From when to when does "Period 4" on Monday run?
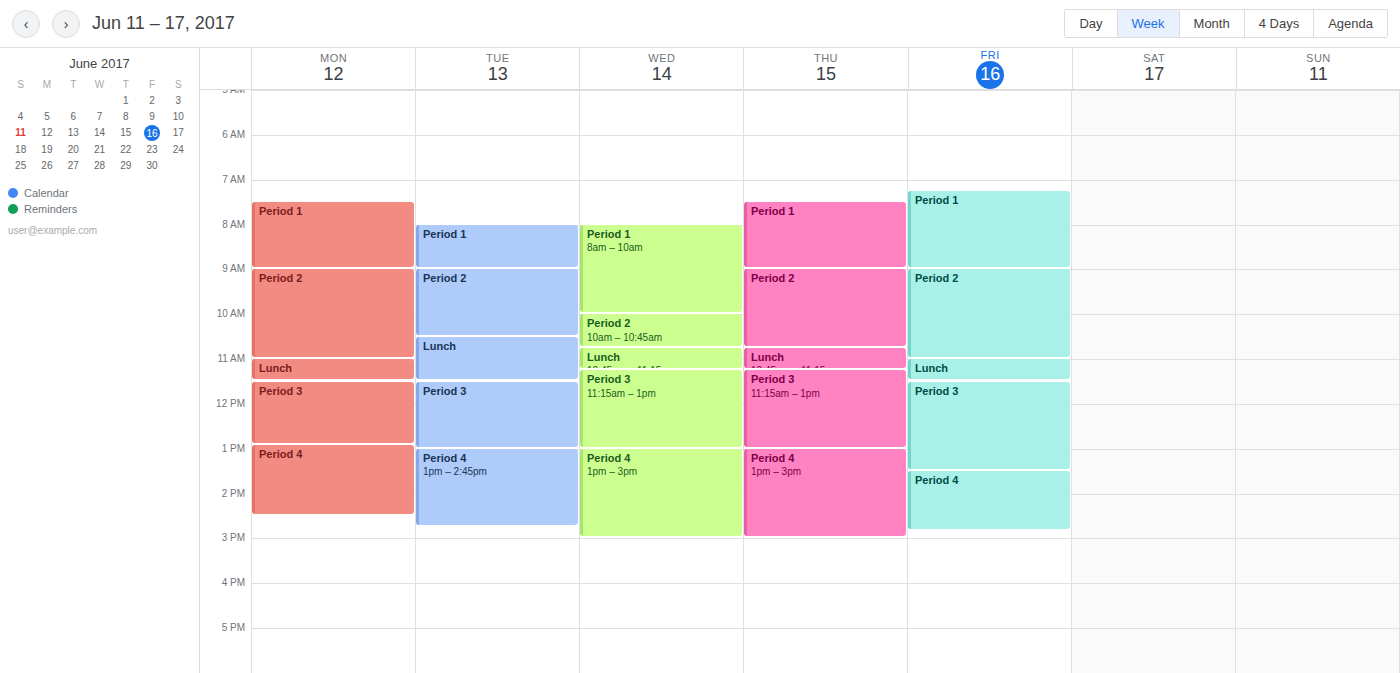
12:55 PM to 2:30 PM